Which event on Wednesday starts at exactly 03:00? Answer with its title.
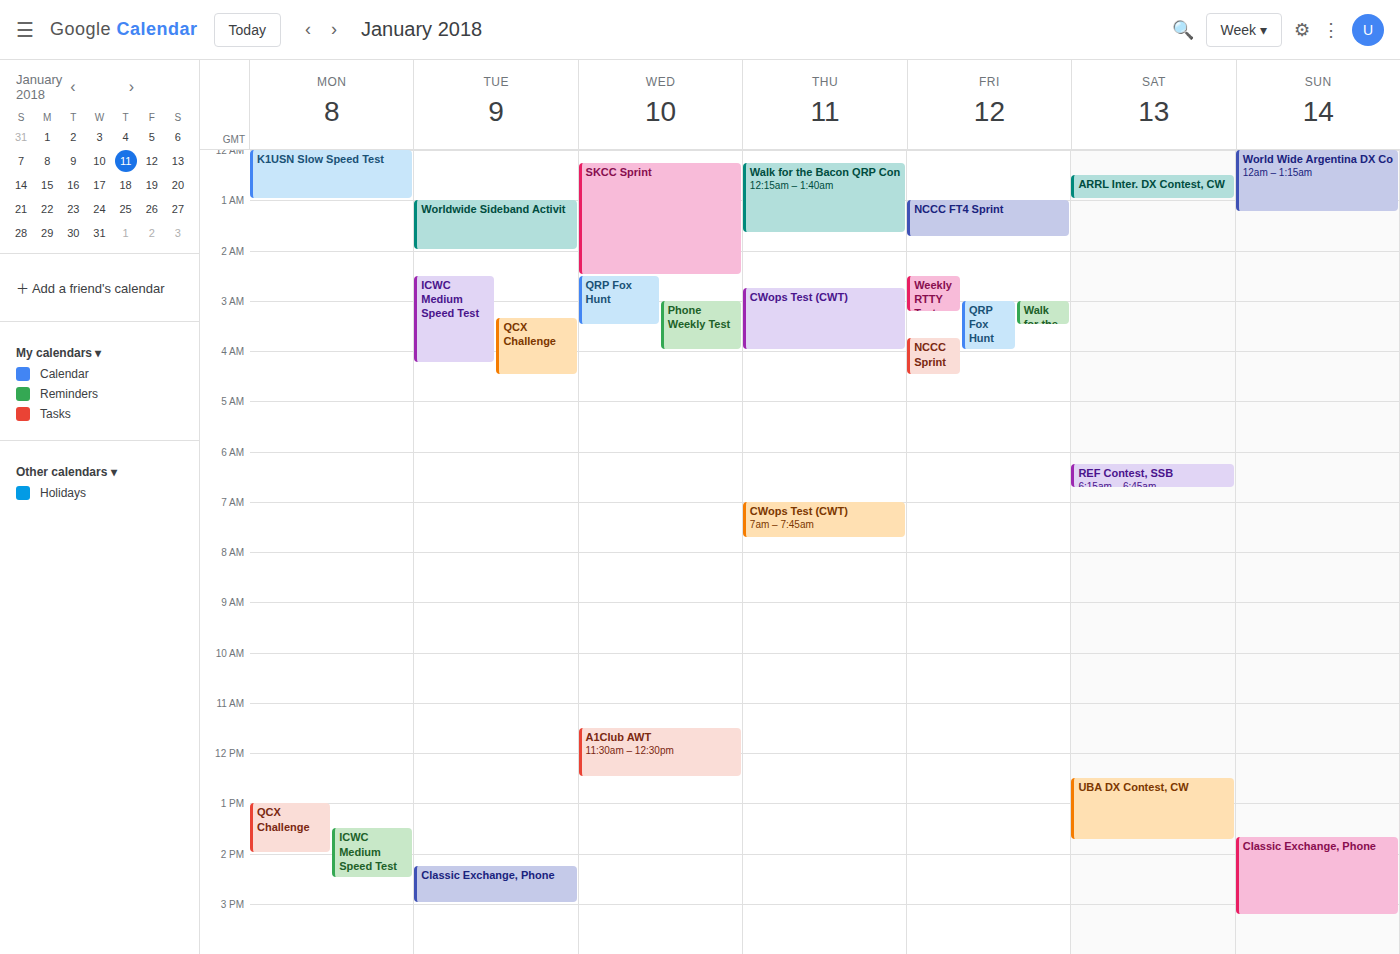
"Phone Weekly Test"